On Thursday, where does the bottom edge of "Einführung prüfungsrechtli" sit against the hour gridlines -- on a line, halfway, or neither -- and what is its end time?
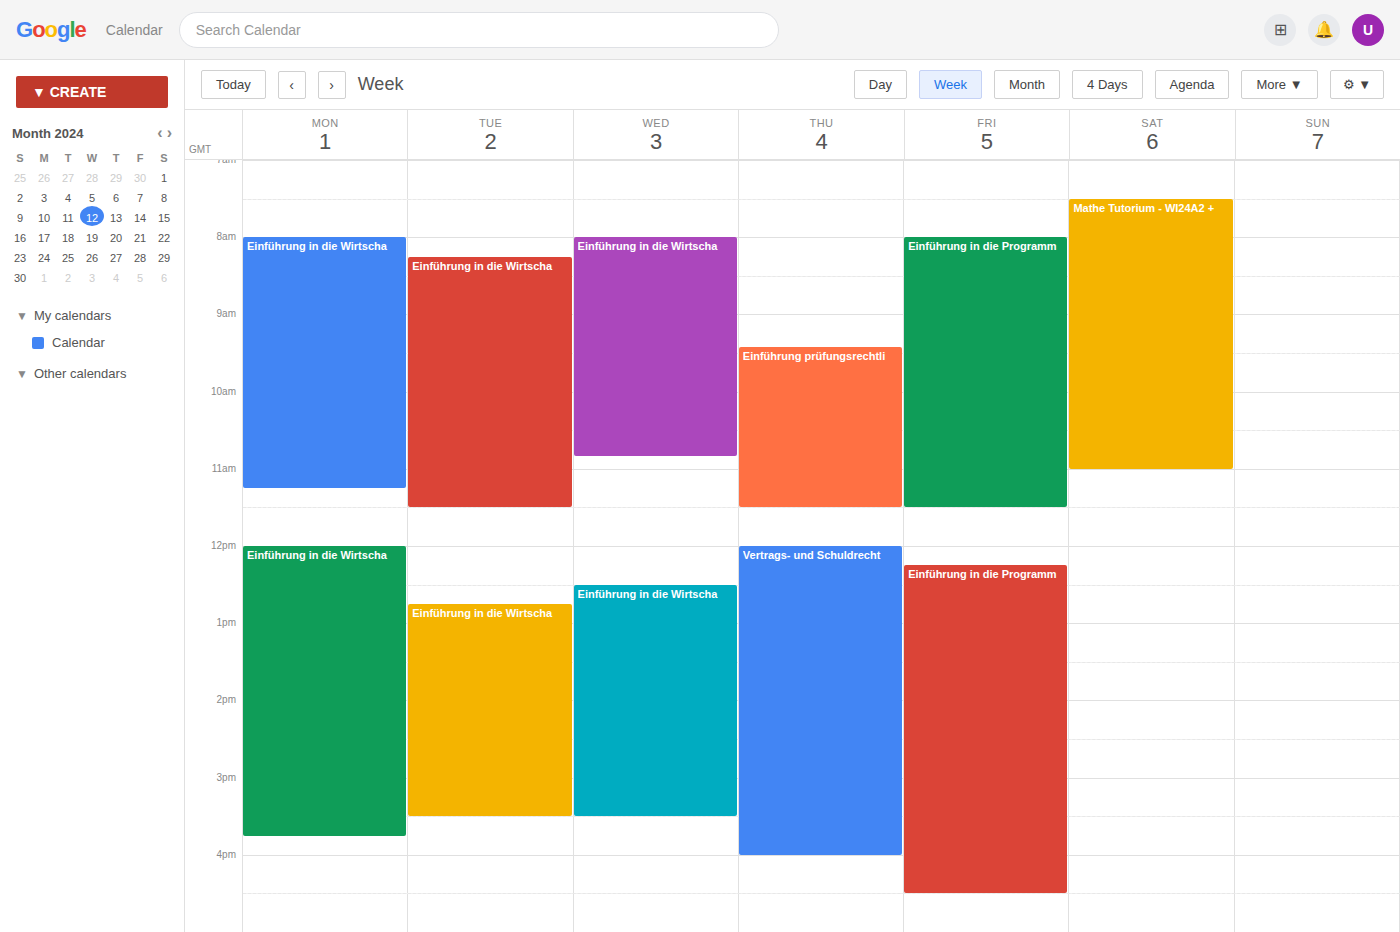
11:30 -- halfway between the 11:00 and 12:00 lines.